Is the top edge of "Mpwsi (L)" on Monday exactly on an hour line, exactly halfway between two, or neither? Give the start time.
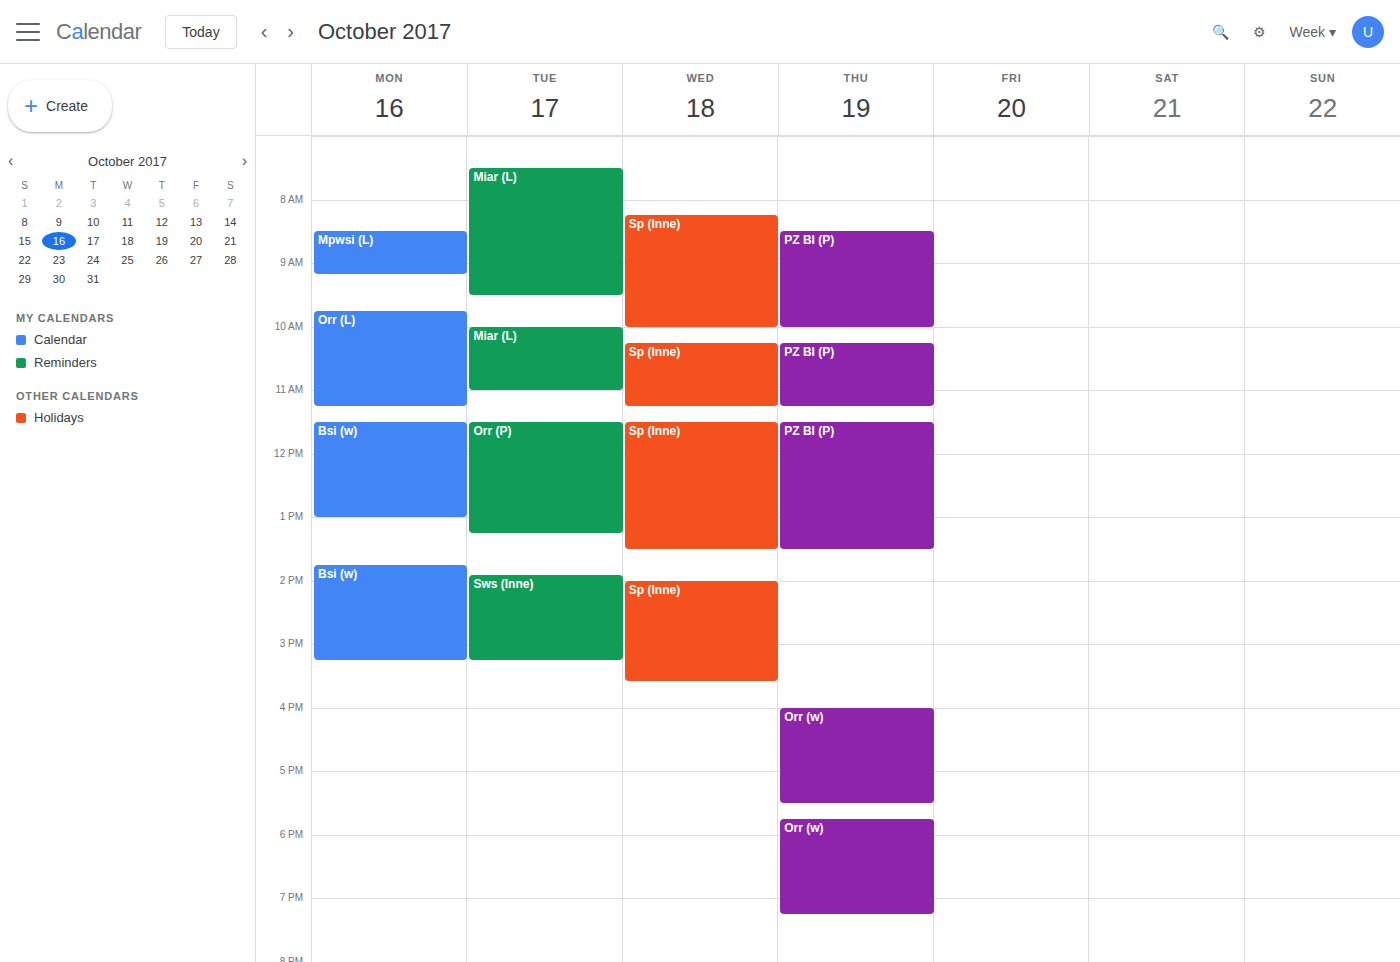
8:30 AM -- halfway between the 8 AM and 9 AM lines.